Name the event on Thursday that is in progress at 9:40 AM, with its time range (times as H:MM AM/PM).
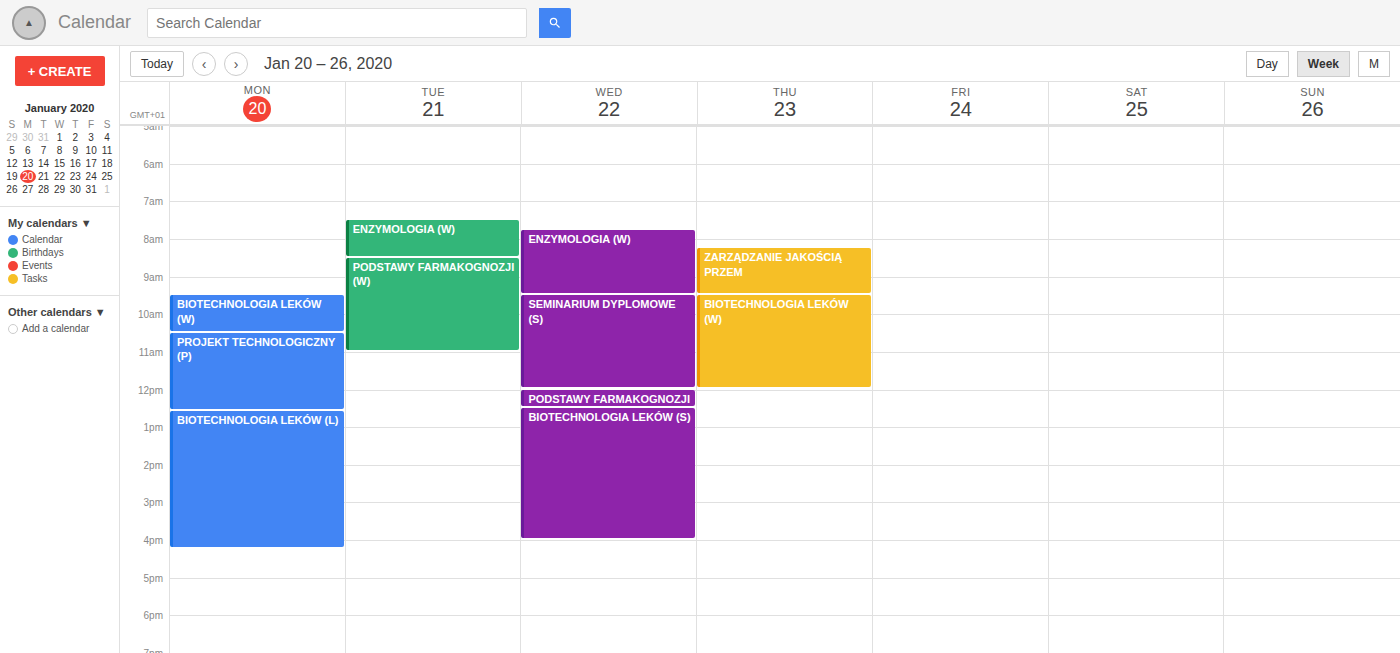
"BIOTECHNOLOGIA LEKÓW (W)", 9:30 AM to 12:00 PM